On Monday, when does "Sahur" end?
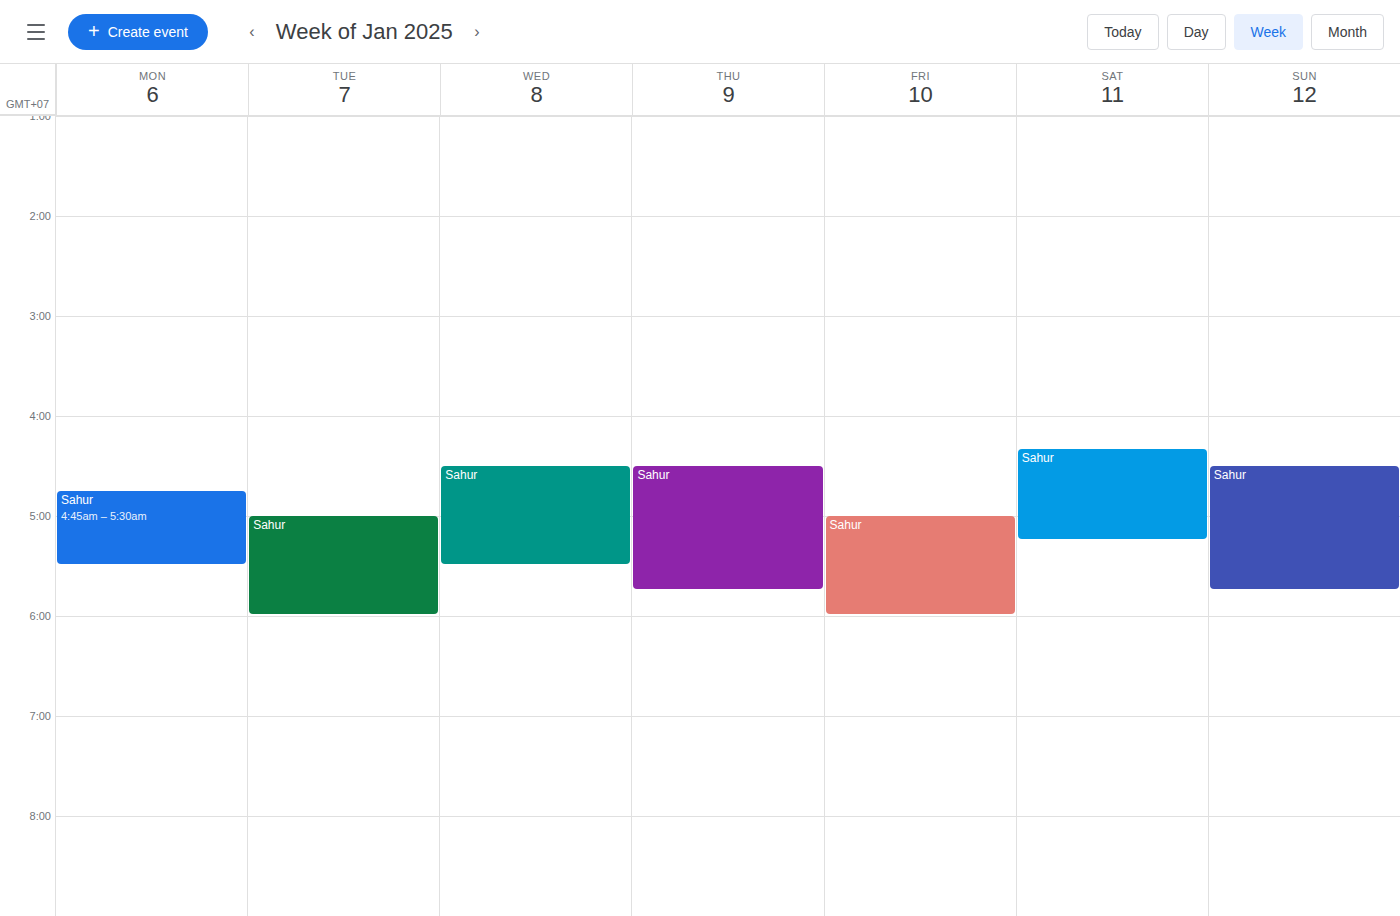
5:30 AM